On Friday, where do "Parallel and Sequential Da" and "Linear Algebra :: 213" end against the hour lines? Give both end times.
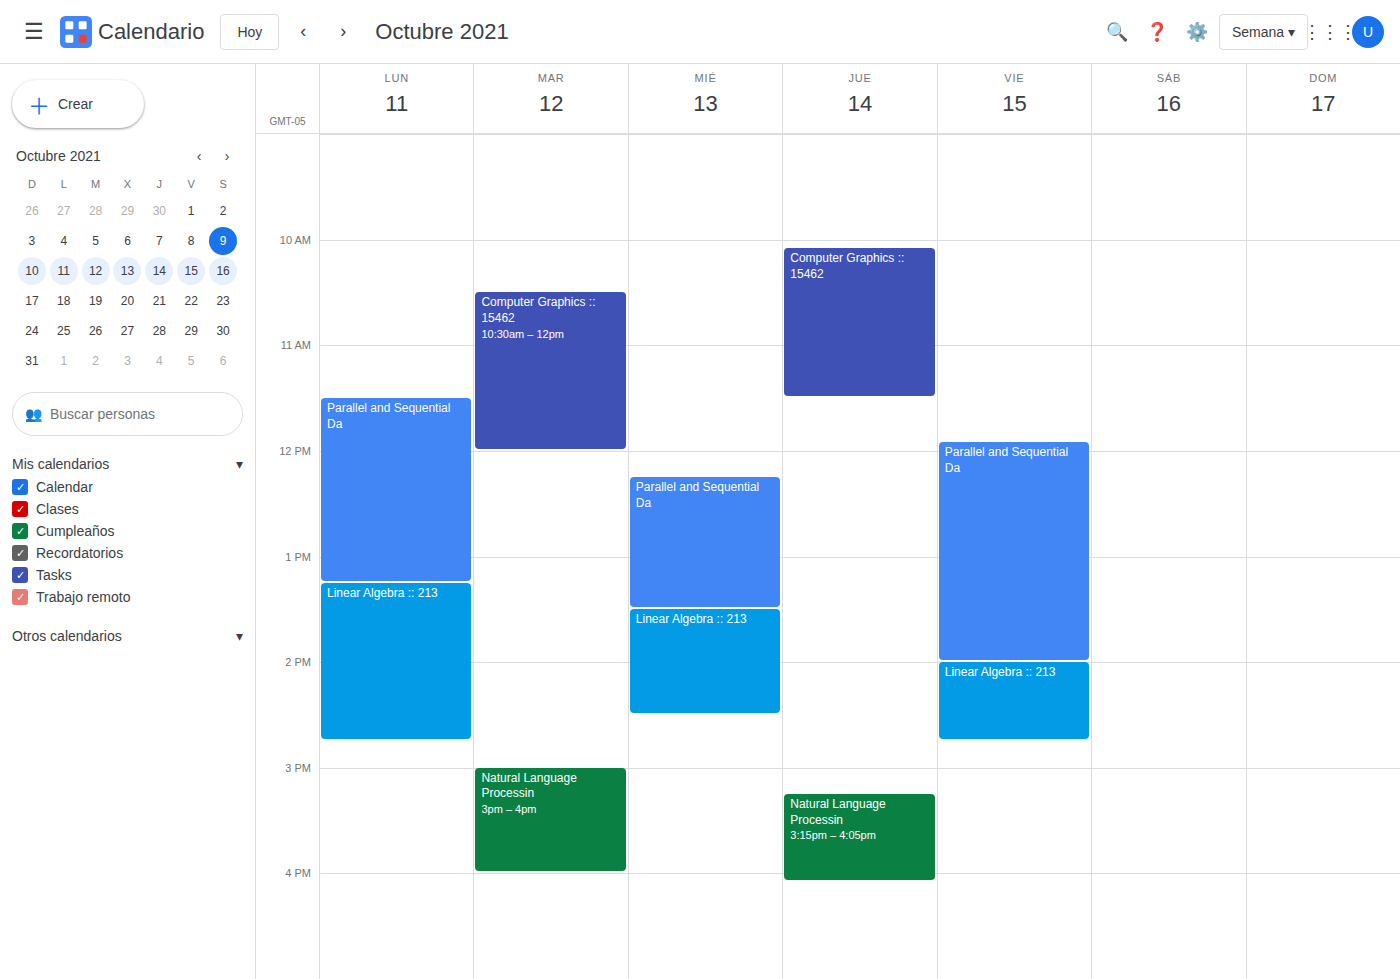
"Parallel and Sequential Da": 2:00 PM, exactly on the 2 PM line. "Linear Algebra :: 213": 2:45 PM, neither: three quarters of the way from the 2 PM line to the 3 PM line.